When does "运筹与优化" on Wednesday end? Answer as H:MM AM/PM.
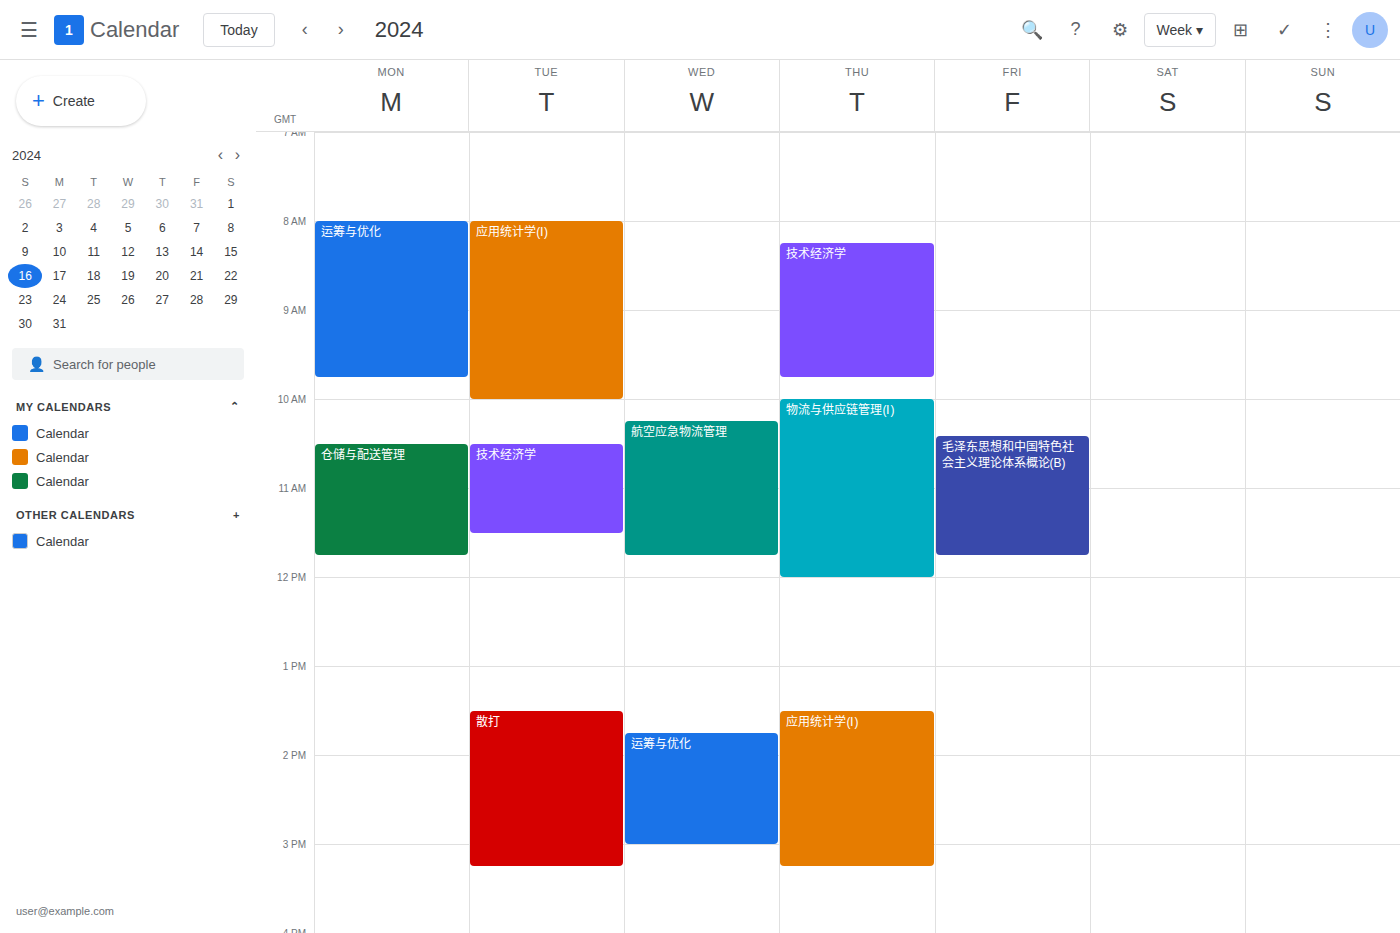
3:00 PM